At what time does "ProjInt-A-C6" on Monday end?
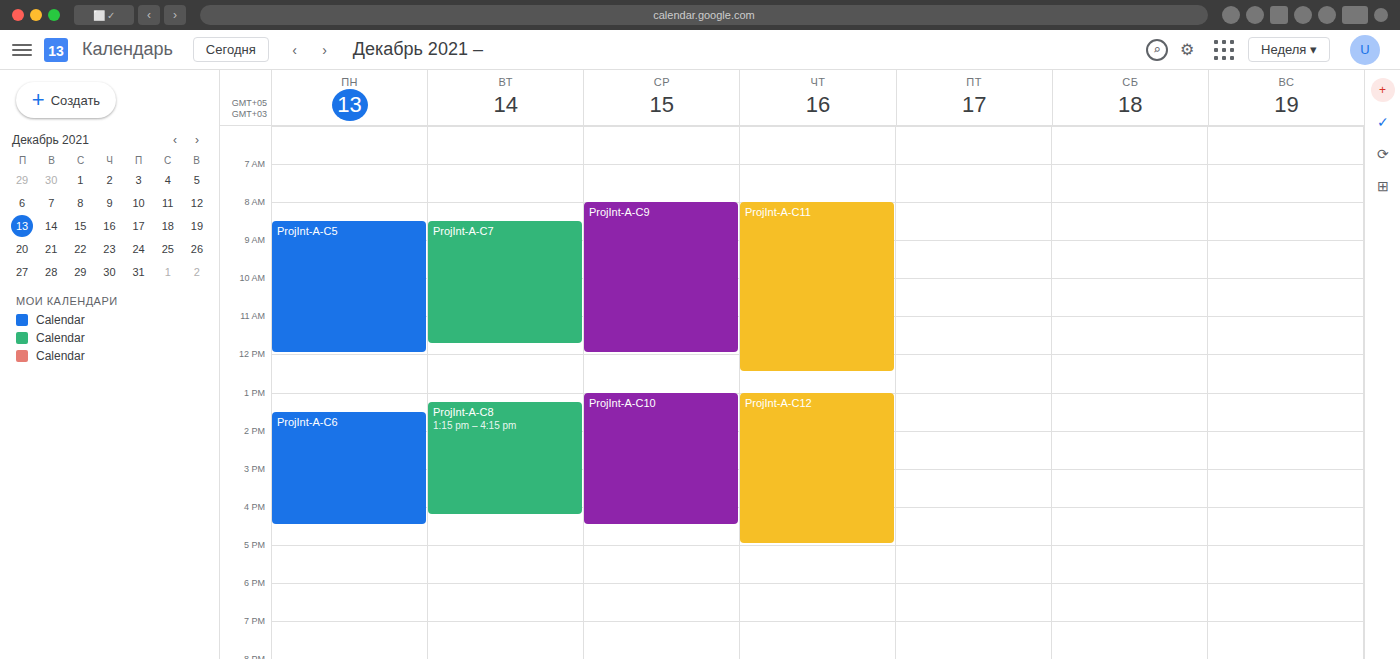
4:30 PM